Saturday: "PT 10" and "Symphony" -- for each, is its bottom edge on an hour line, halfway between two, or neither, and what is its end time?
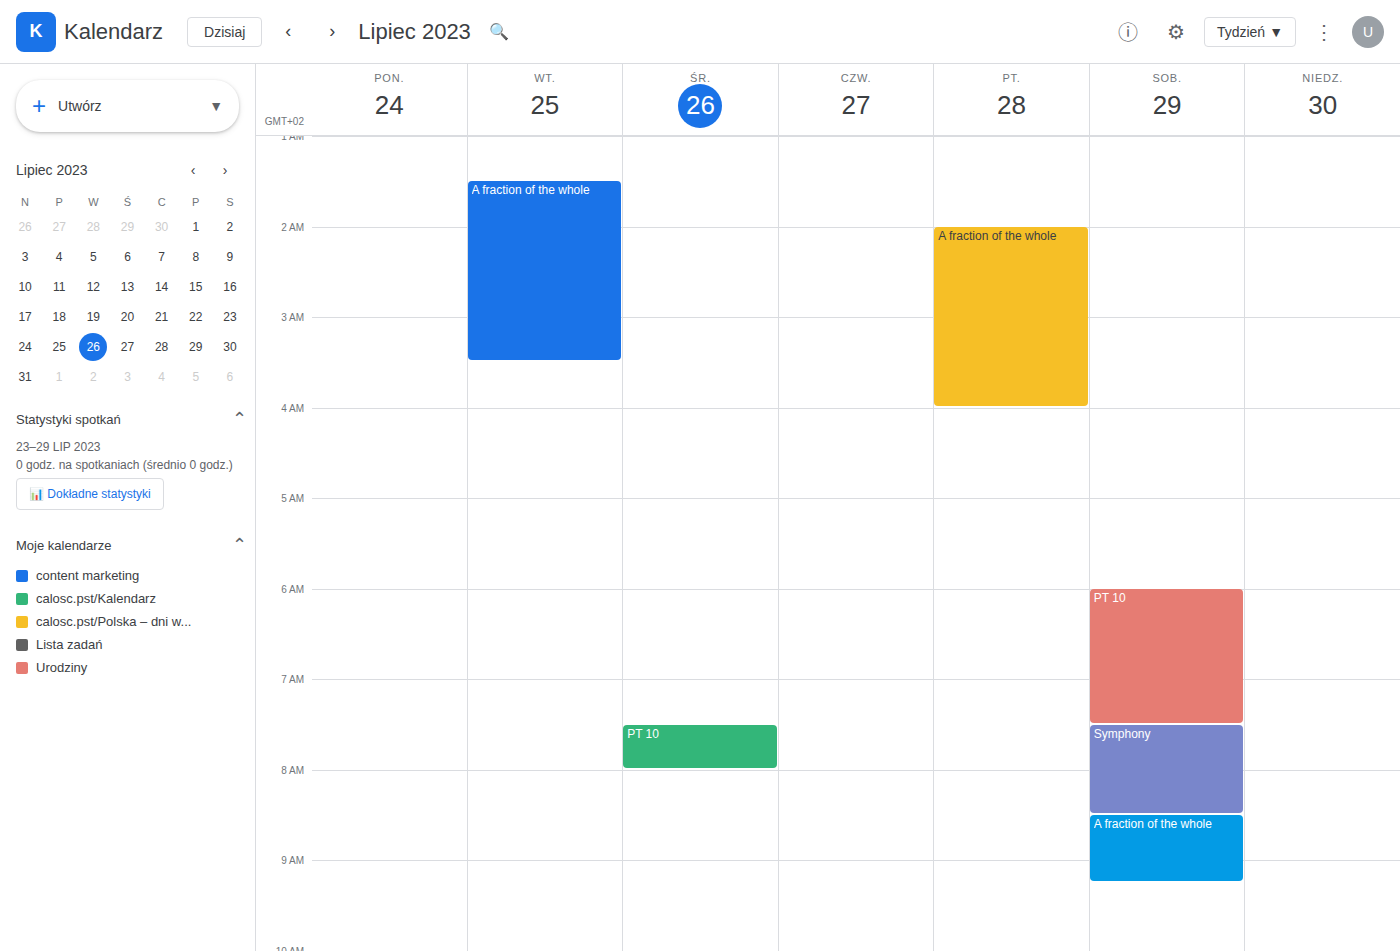
"PT 10": 07:30, halfway between the 07:00 and 08:00 lines. "Symphony": 08:30, halfway between the 08:00 and 09:00 lines.